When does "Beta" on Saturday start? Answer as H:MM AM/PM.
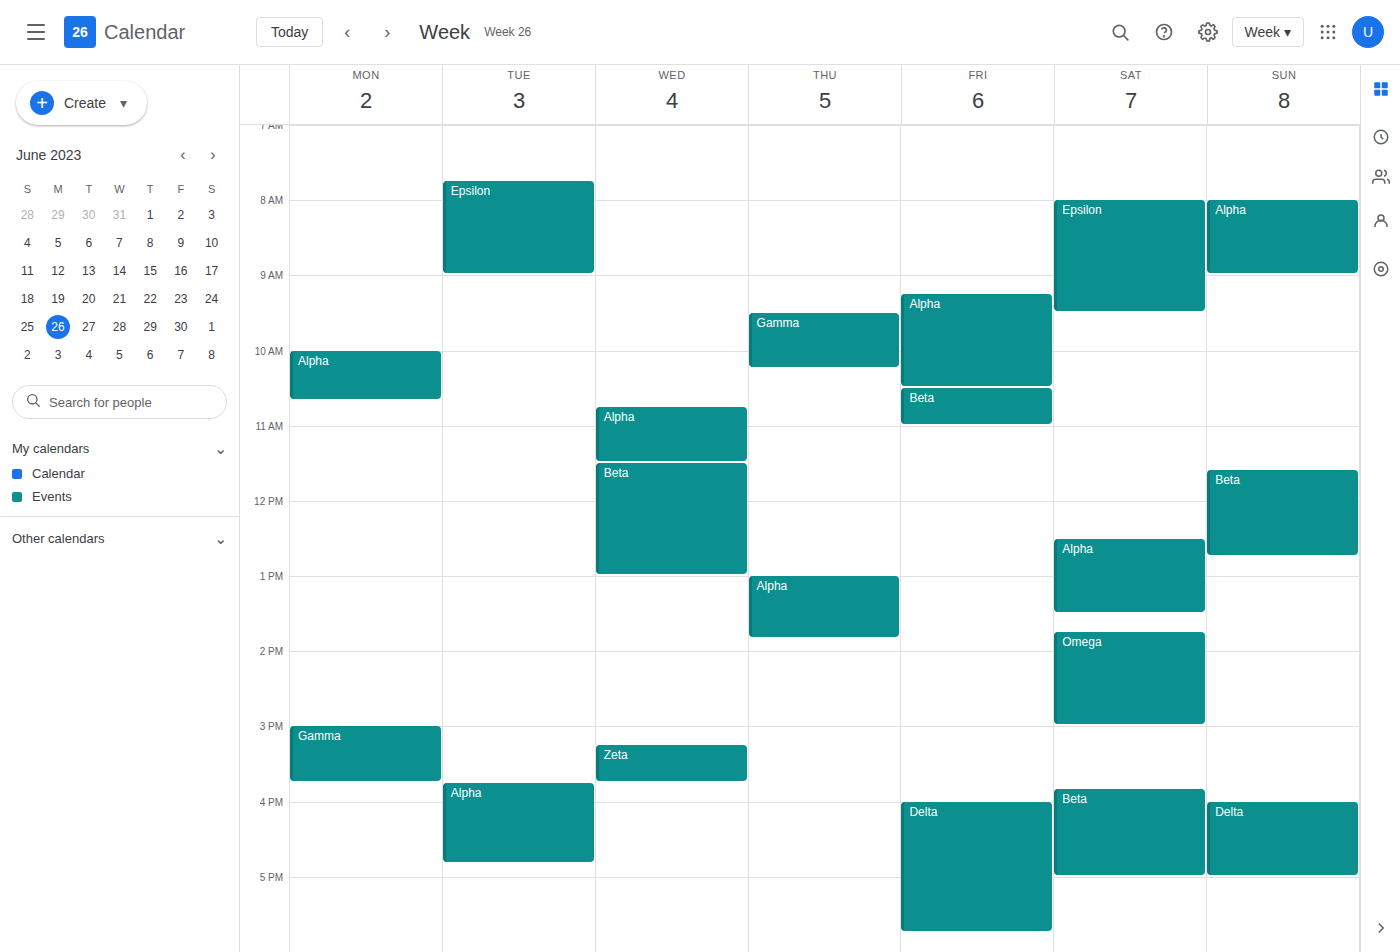
3:50 PM